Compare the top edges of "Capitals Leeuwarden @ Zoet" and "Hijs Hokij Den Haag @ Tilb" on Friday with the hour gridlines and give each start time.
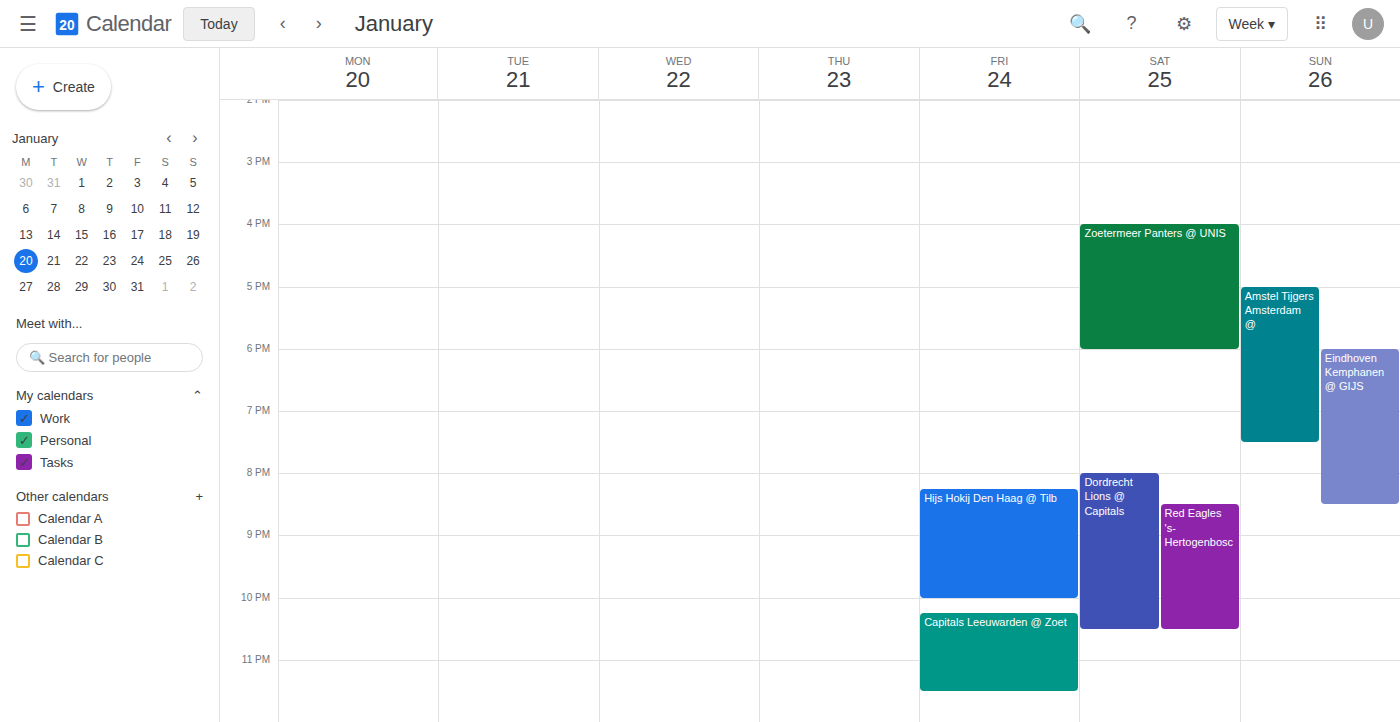
"Capitals Leeuwarden @ Zoet": 10:15 PM, neither: a quarter of the way from the 10 PM line to the 11 PM line. "Hijs Hokij Den Haag @ Tilb": 8:15 PM, neither: a quarter of the way from the 8 PM line to the 9 PM line.